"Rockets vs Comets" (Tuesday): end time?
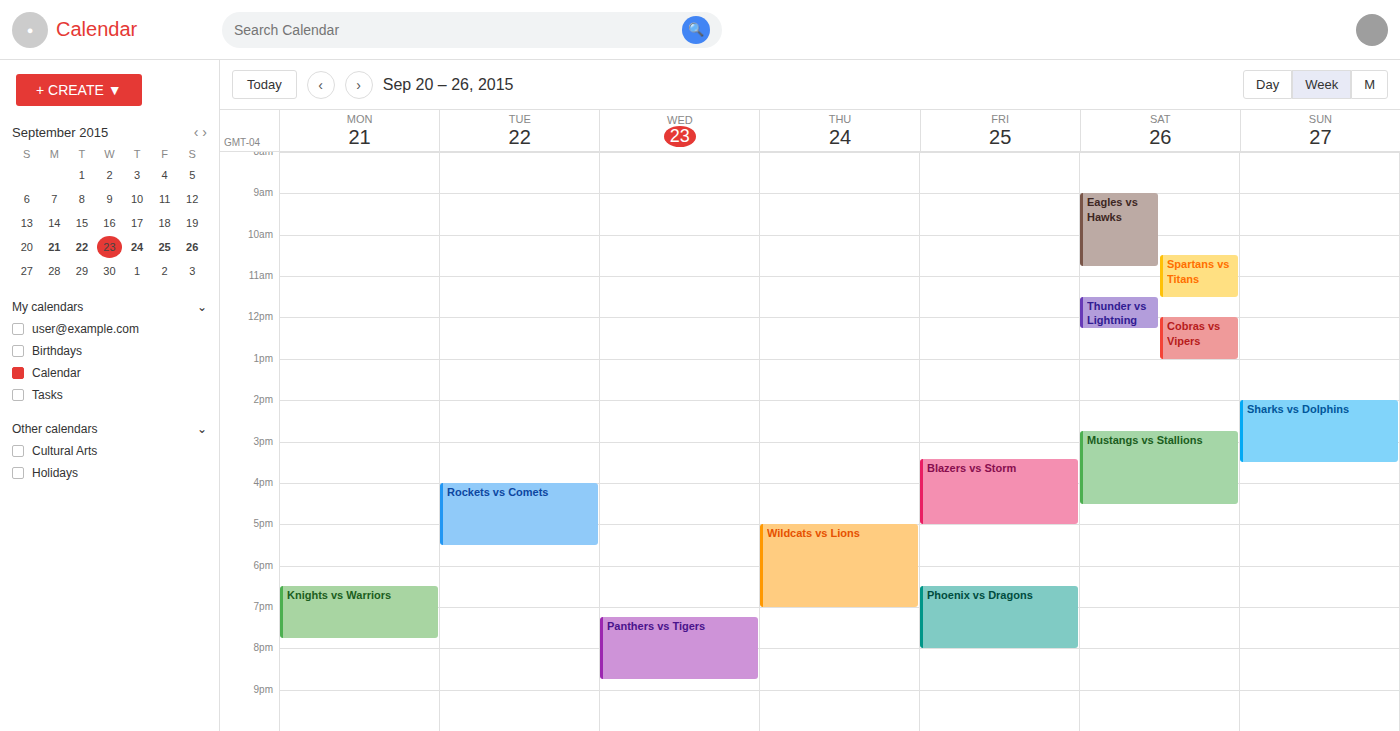
5:30 PM